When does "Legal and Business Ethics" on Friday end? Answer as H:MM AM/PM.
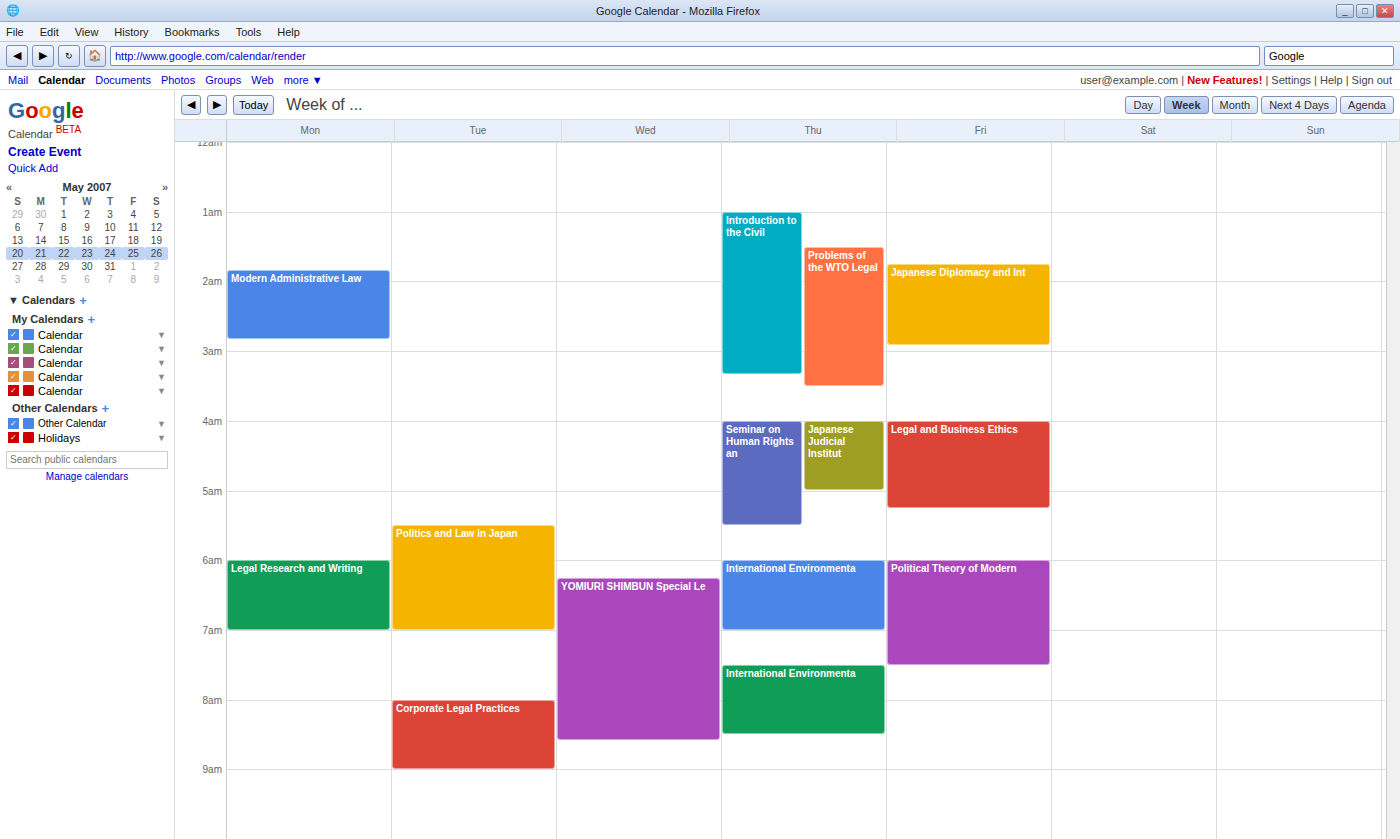
5:15 AM